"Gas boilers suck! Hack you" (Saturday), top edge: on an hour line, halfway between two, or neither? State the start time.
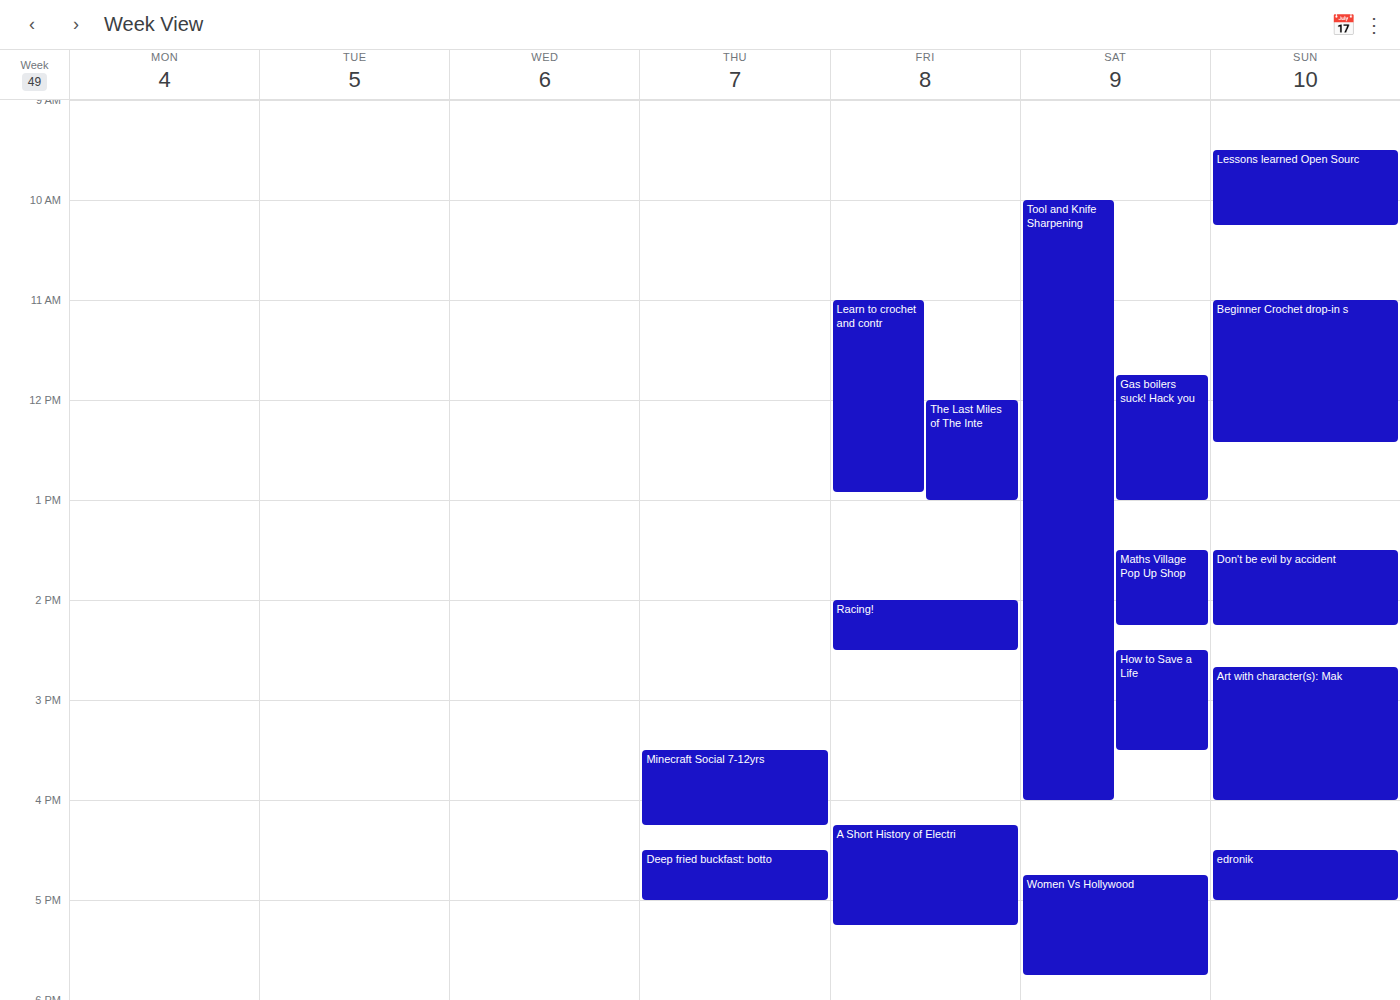
11:45 AM -- neither: three quarters of the way from the 11 AM line to the 12 PM line.